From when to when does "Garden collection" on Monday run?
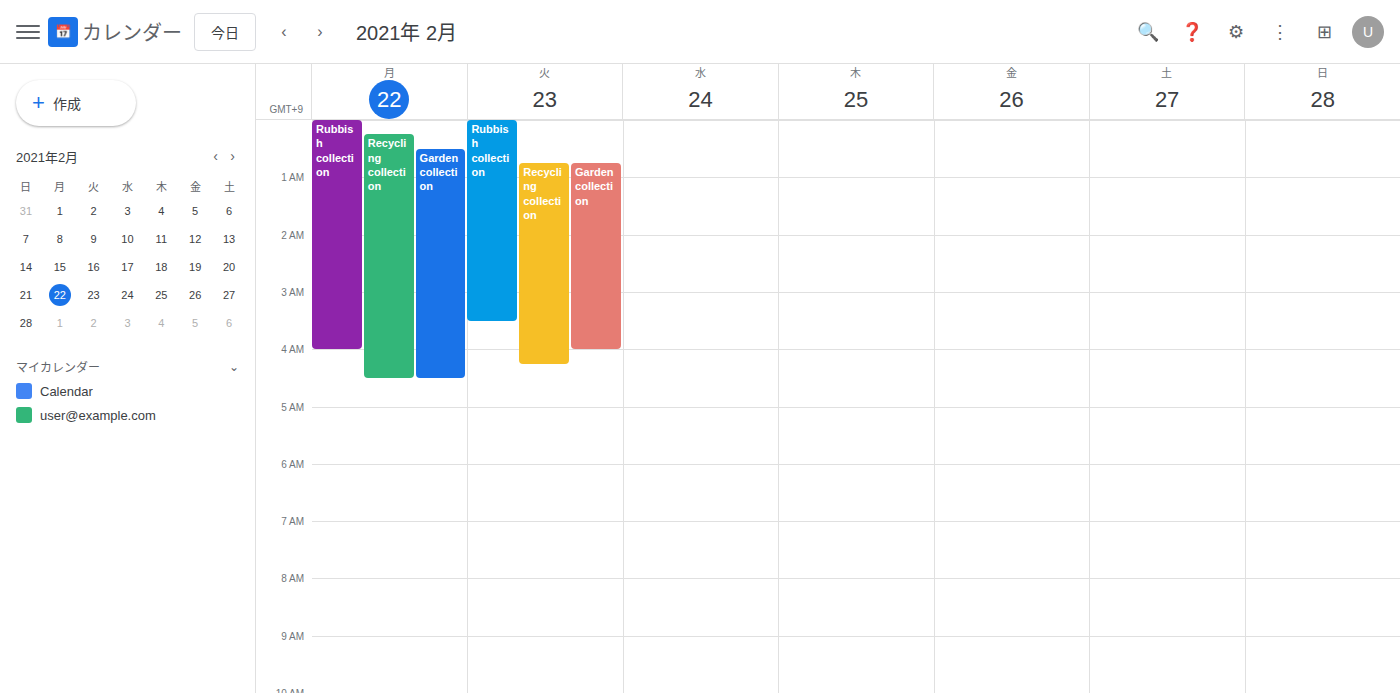
00:30 to 04:30